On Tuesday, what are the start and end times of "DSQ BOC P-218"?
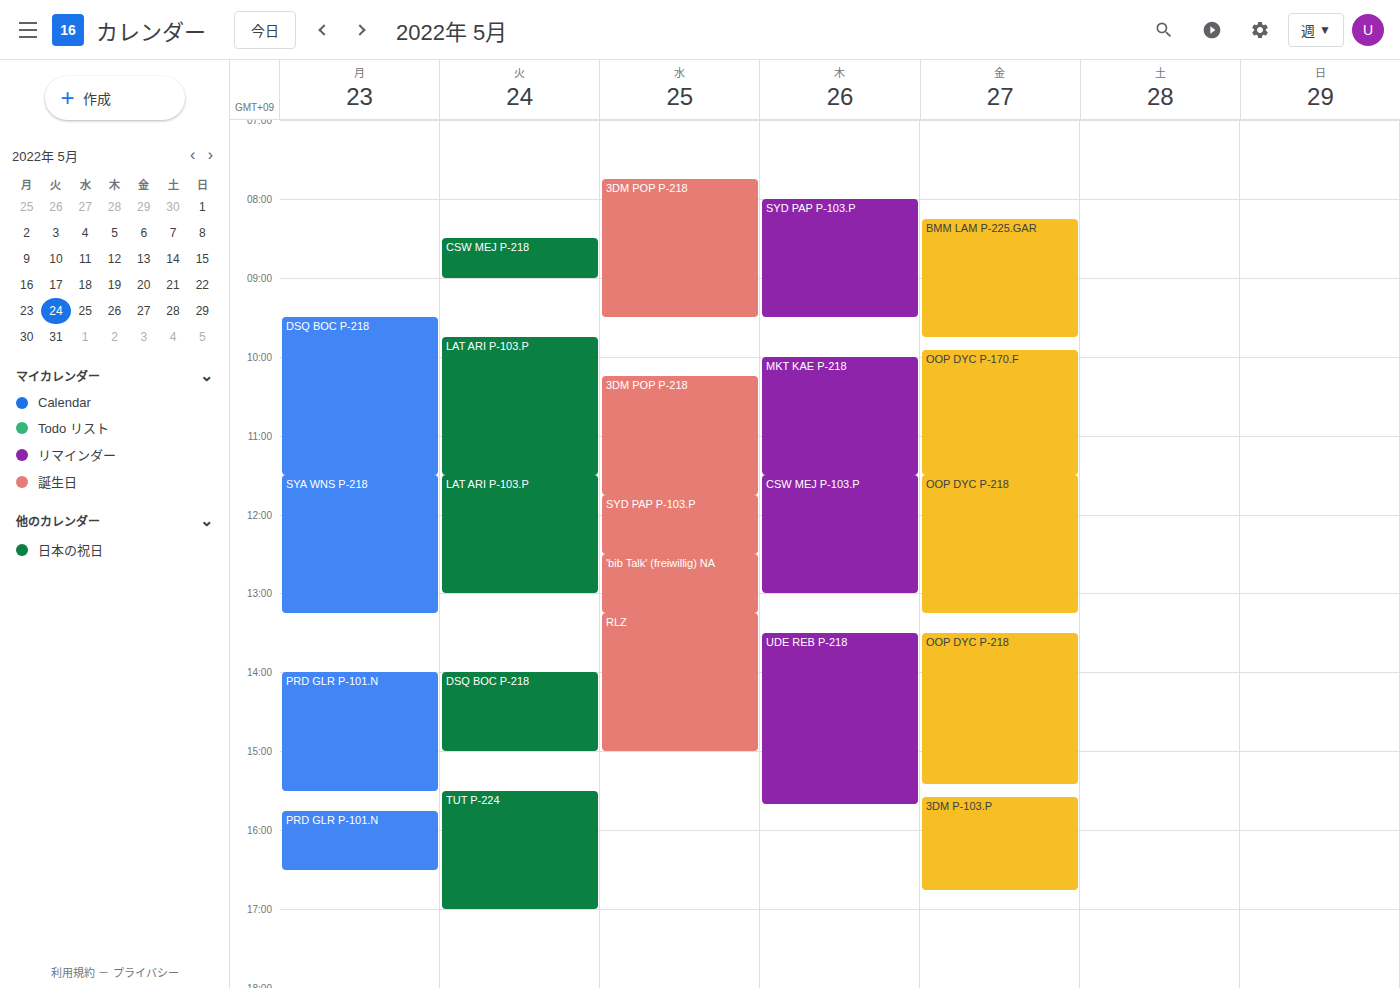
2:00 PM to 3:00 PM